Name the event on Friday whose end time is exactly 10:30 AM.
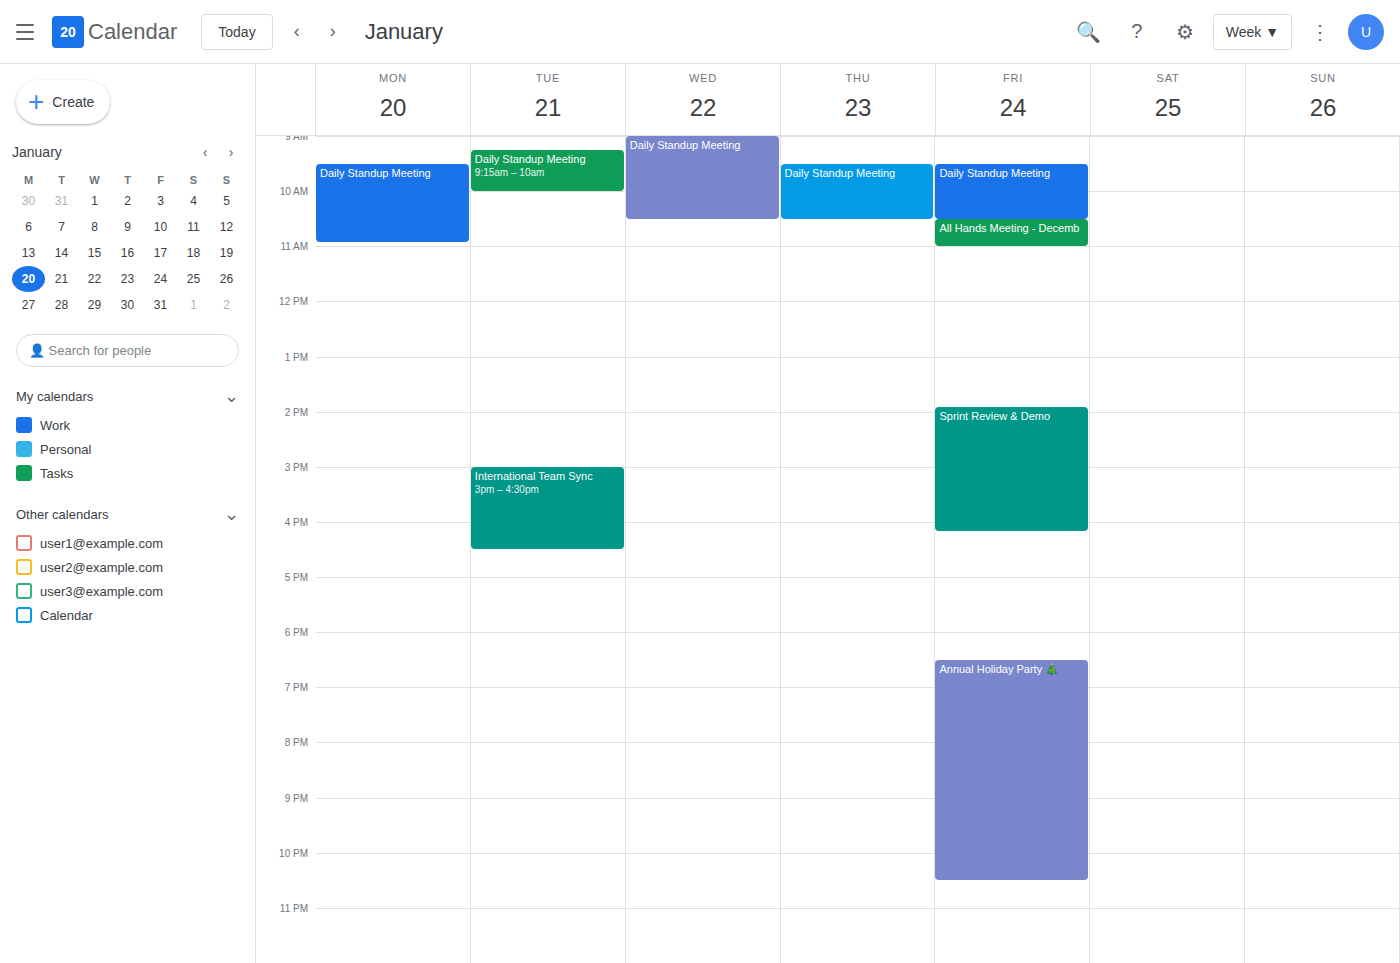
"Daily Standup Meeting"